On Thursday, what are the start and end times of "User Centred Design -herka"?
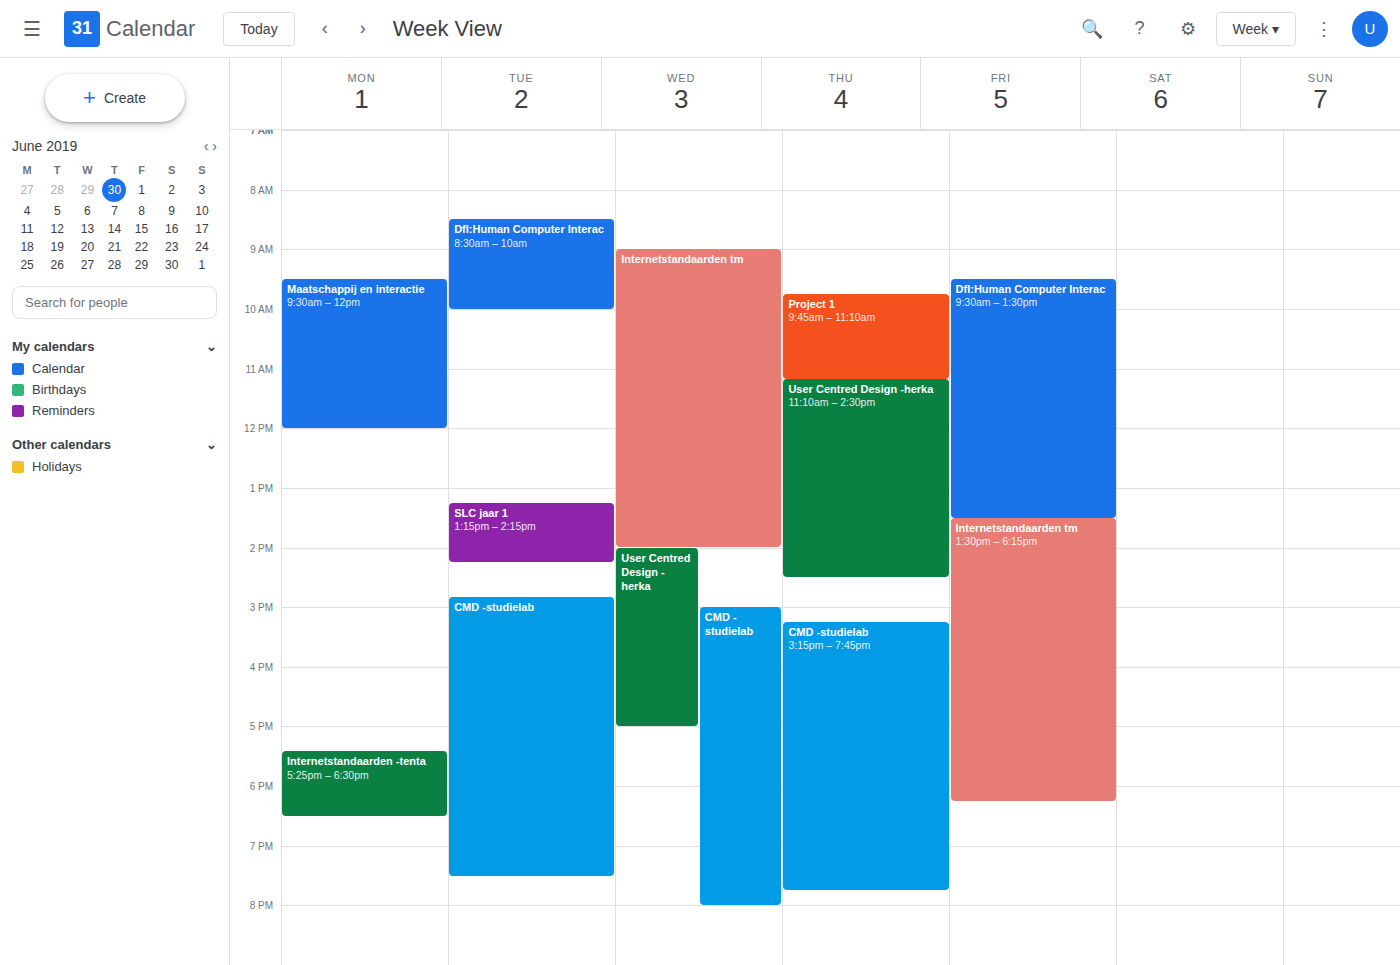
11:10 to 14:30